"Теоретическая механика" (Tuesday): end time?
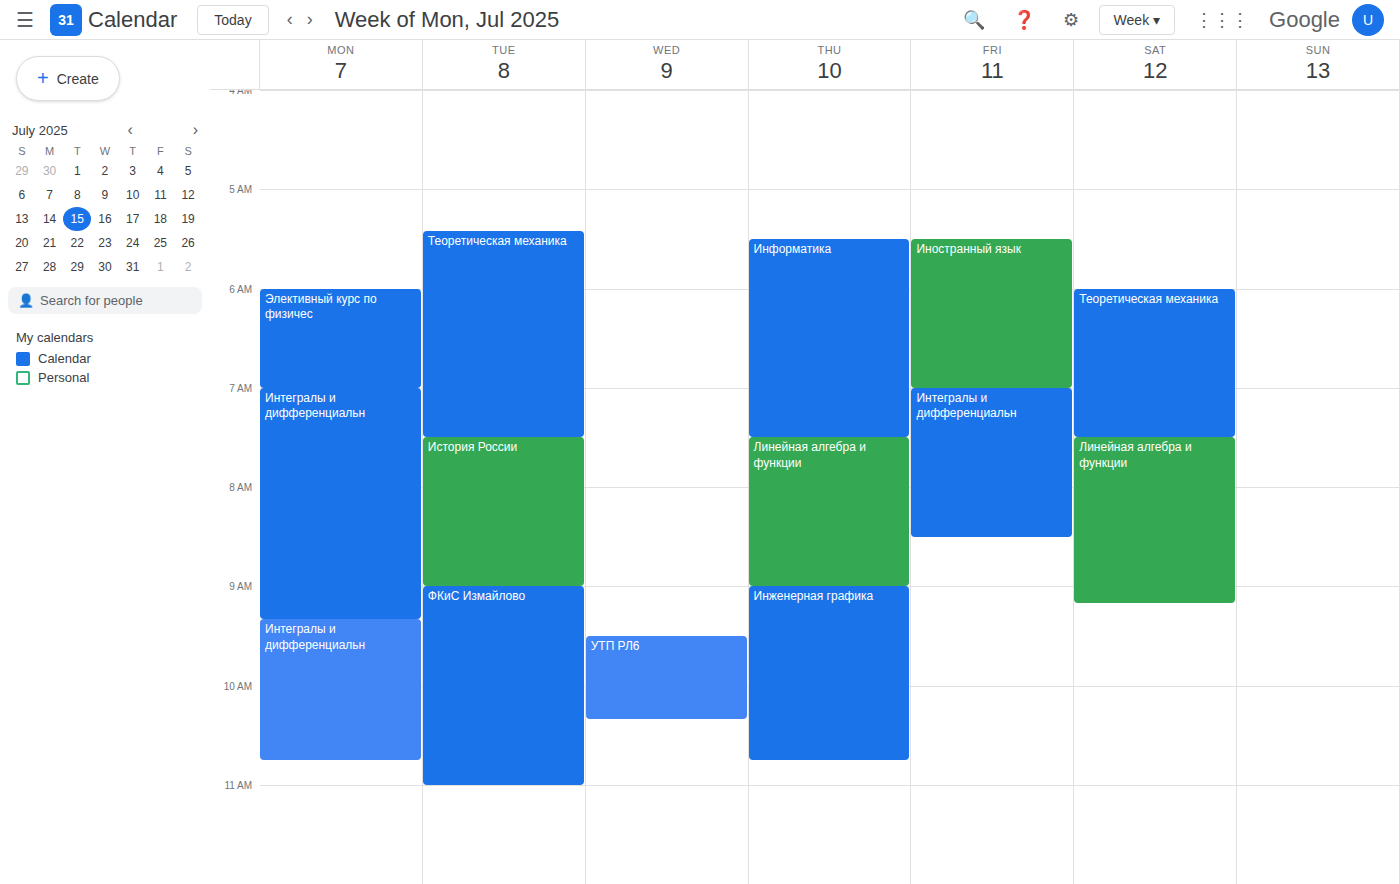
7:30 AM